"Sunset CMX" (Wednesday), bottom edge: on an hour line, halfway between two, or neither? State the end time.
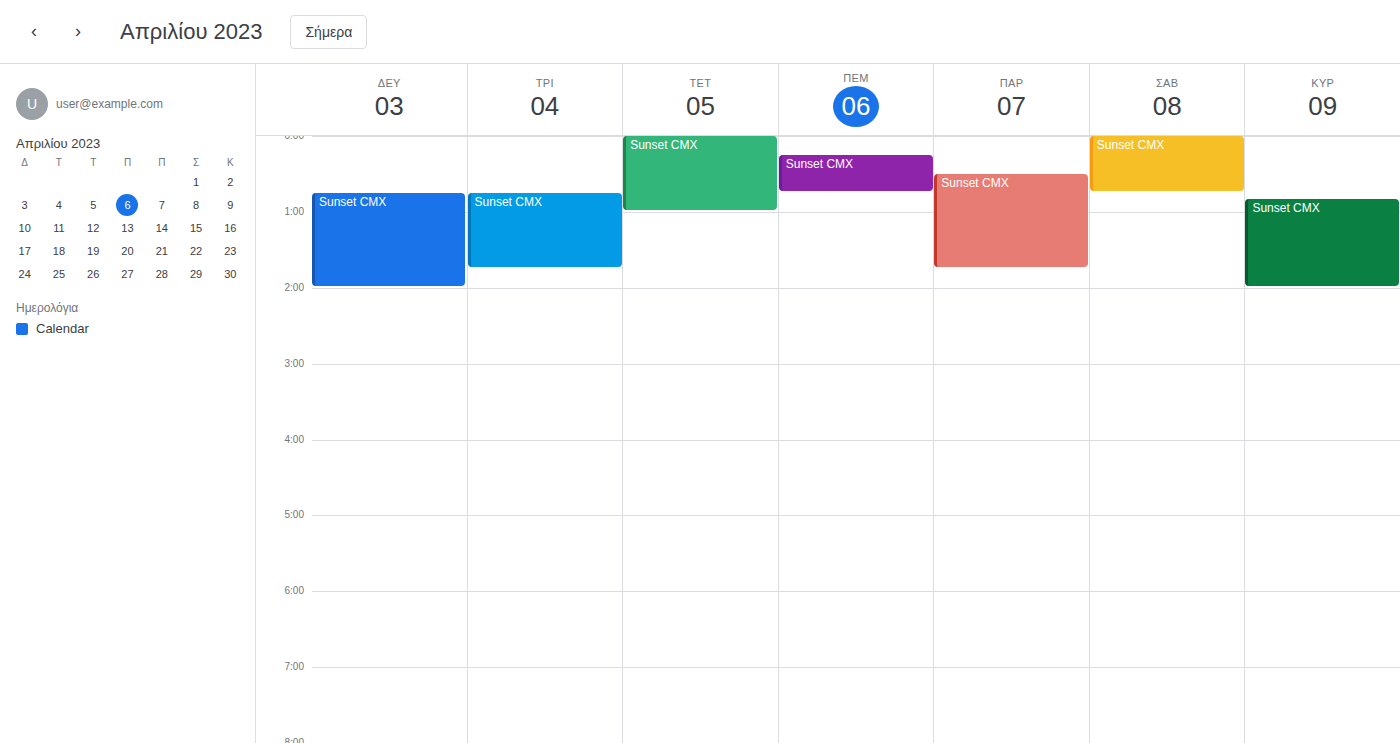
1:00 AM -- exactly on the 1 AM line.